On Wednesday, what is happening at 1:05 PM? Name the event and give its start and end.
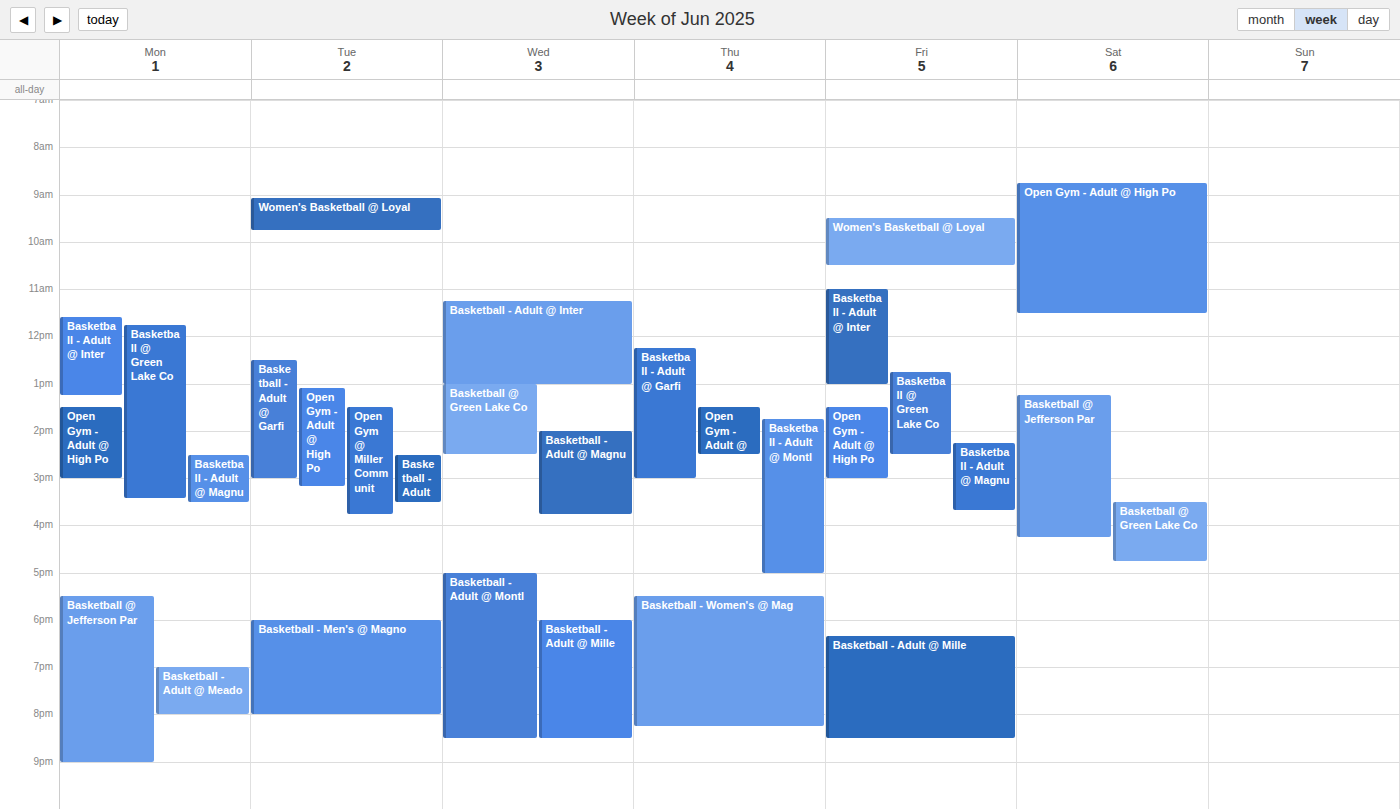
"Basketball @ Green Lake Co", 1:00 PM to 2:30 PM